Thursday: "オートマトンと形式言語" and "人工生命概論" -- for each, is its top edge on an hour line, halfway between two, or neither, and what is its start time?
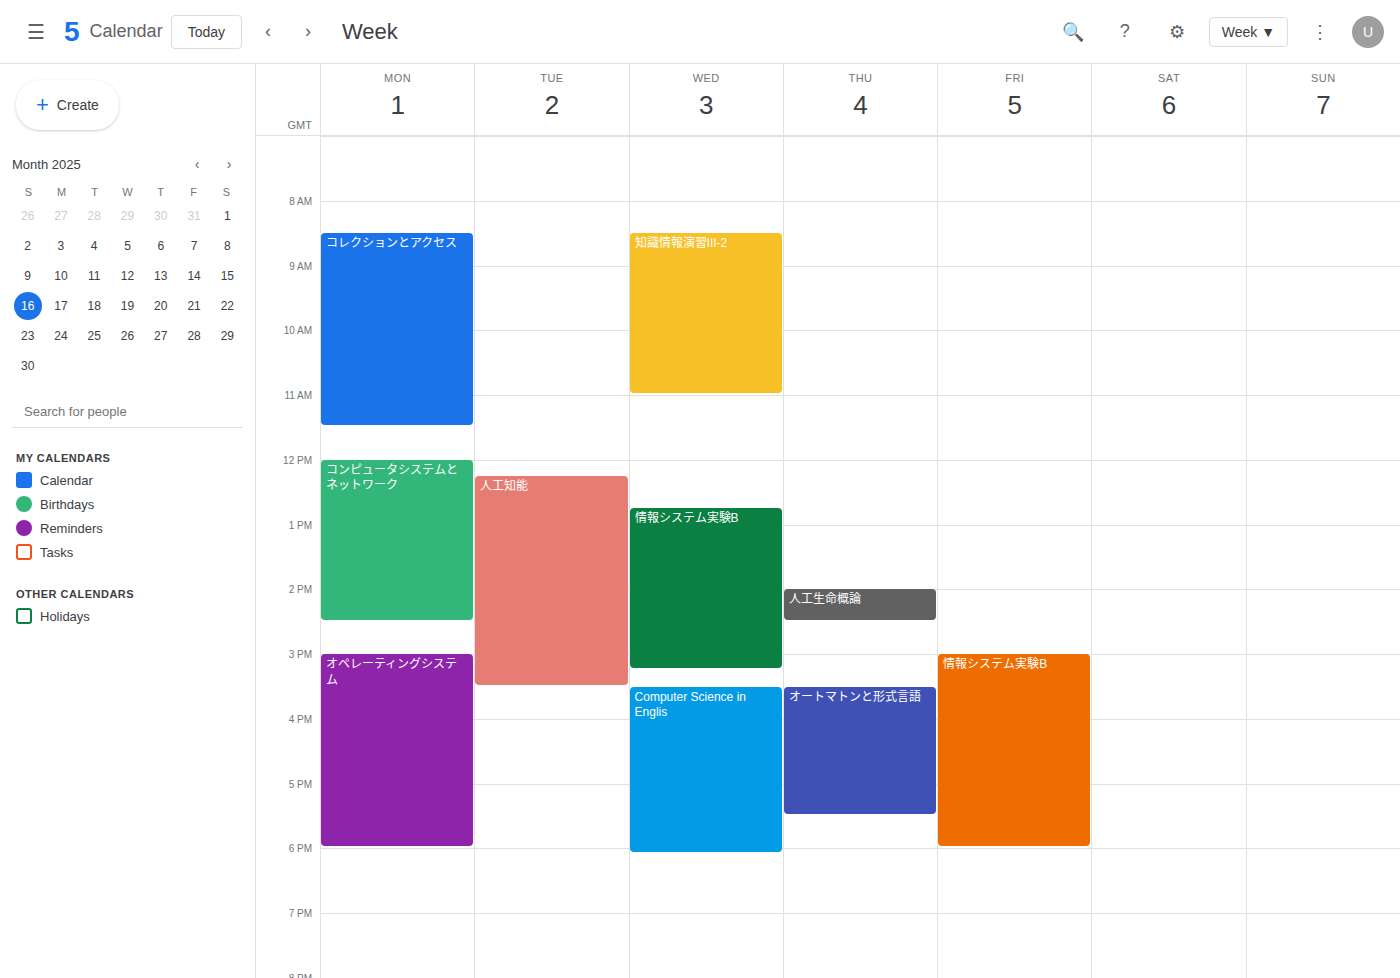
"オートマトンと形式言語": 3:30 PM, halfway between the 3 PM and 4 PM lines. "人工生命概論": 2:00 PM, exactly on the 2 PM line.